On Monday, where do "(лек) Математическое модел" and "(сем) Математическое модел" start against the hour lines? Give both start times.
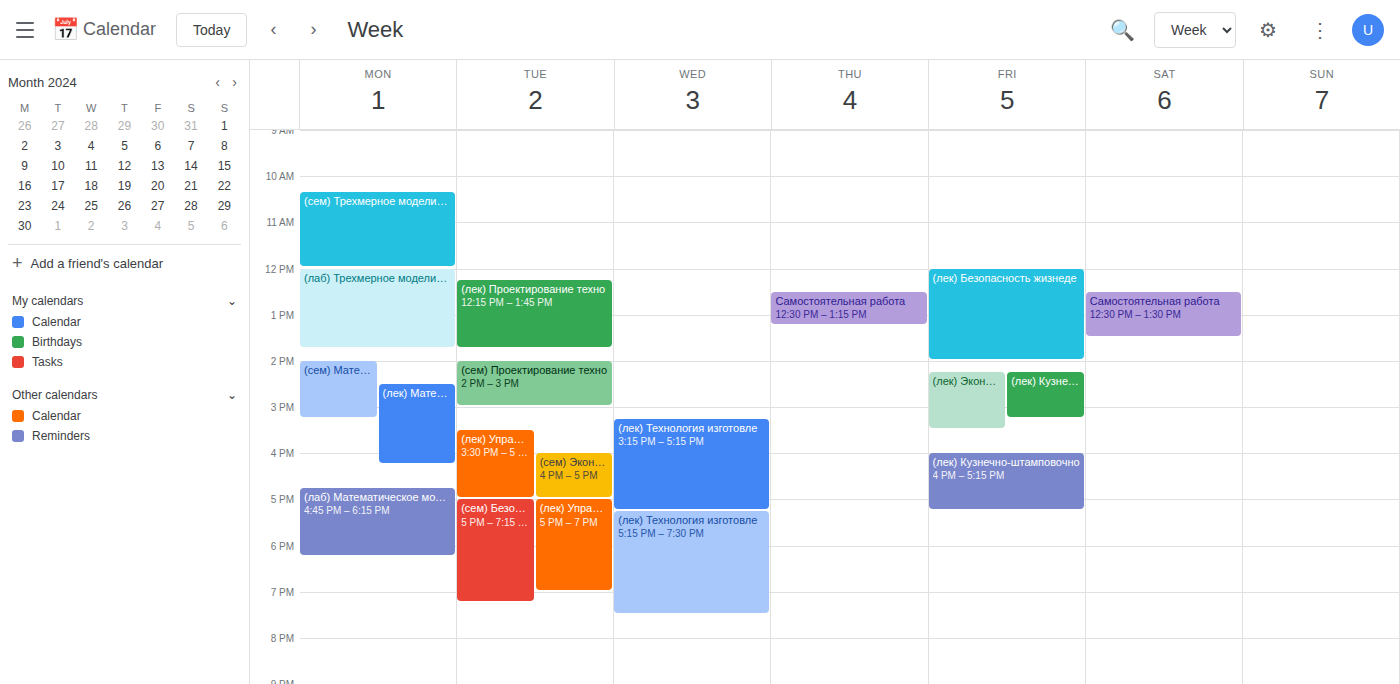
"(лек) Математическое модел": 2:30 PM, halfway between the 2 PM and 3 PM lines. "(сем) Математическое модел": 2:00 PM, exactly on the 2 PM line.